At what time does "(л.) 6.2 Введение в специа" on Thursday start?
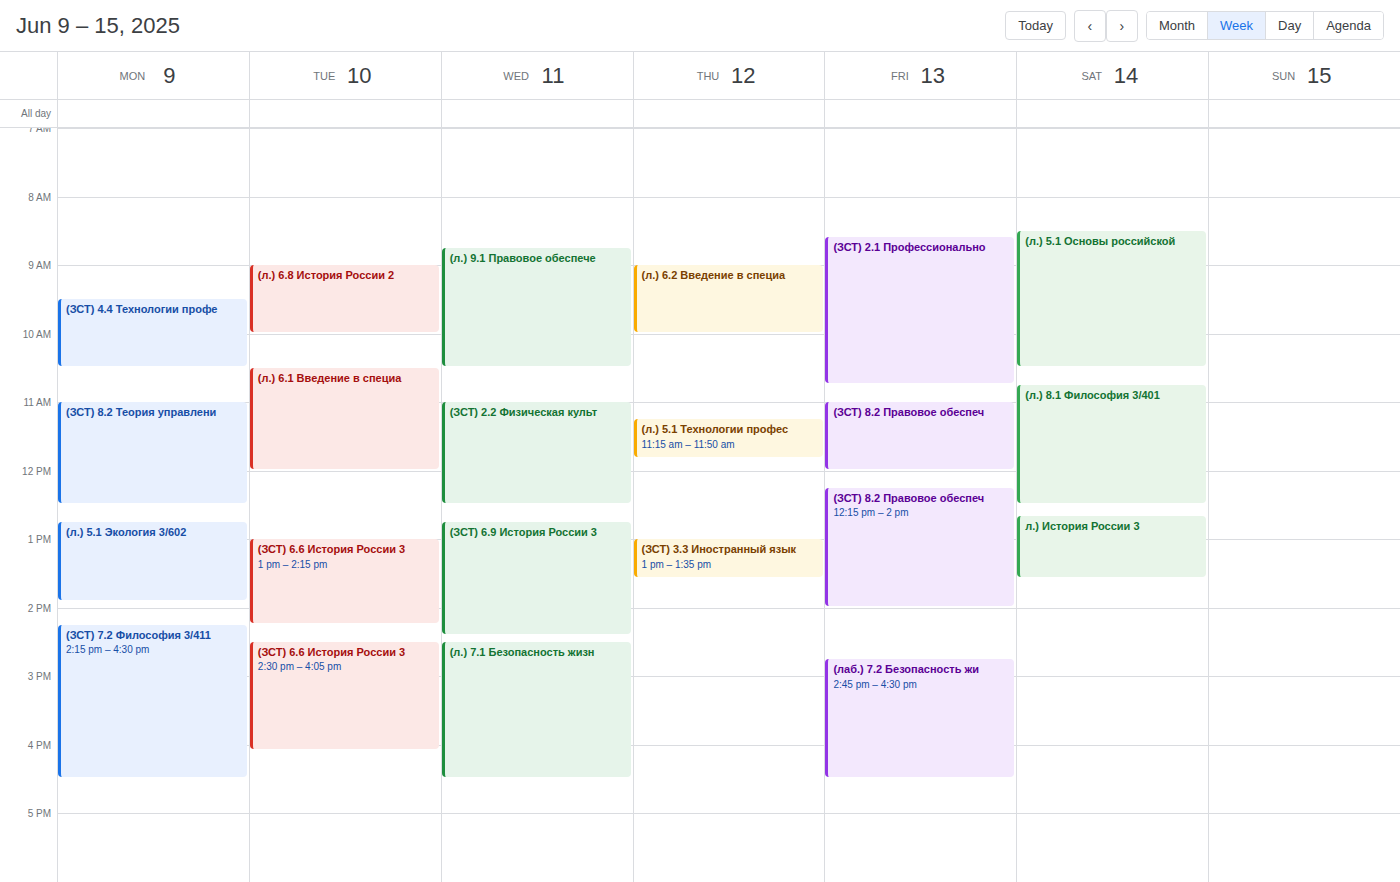
09:00